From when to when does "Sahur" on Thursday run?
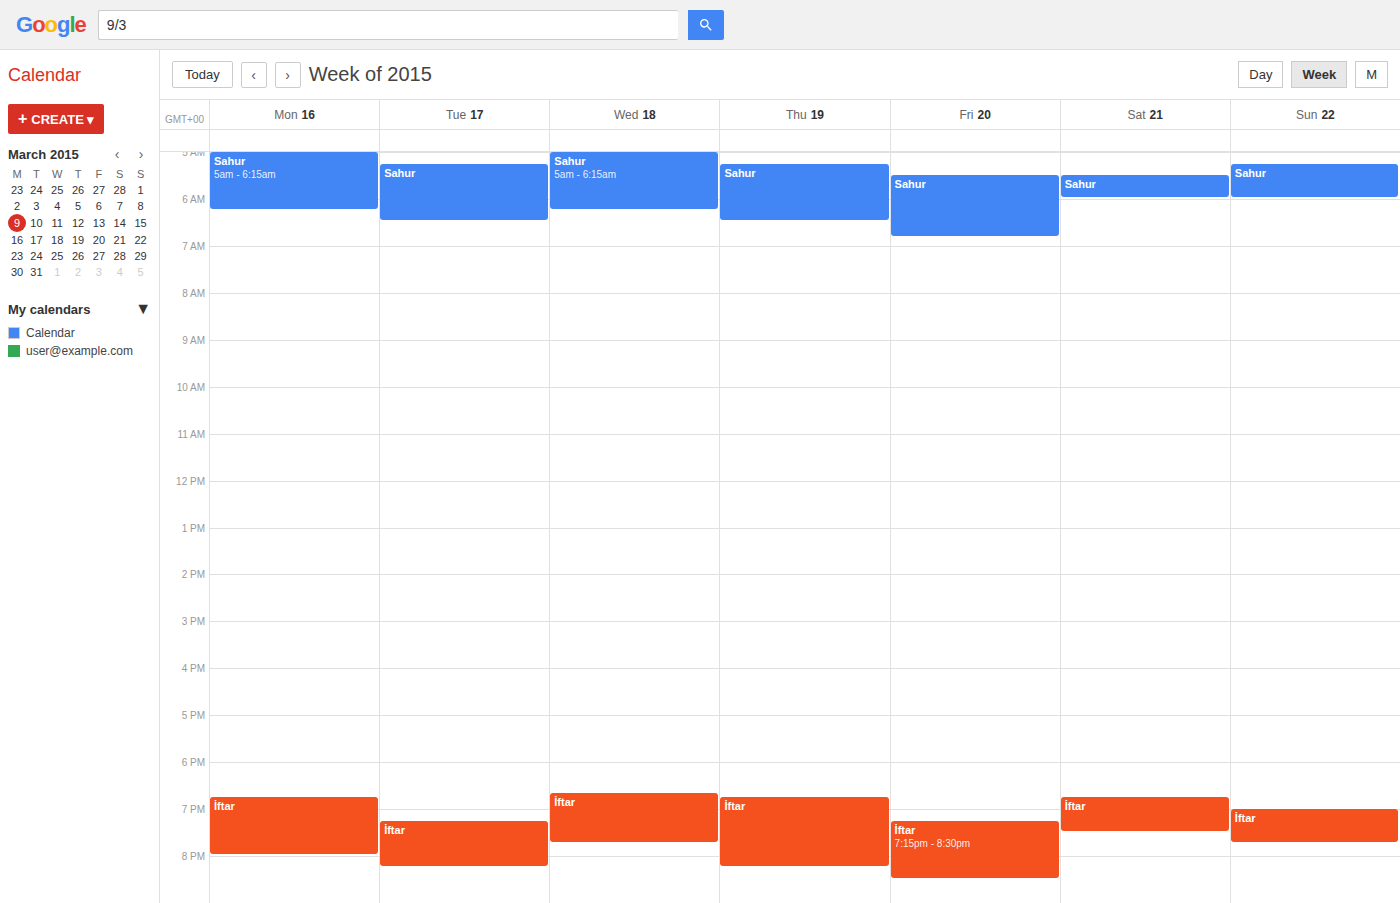
5:15 AM to 6:30 AM